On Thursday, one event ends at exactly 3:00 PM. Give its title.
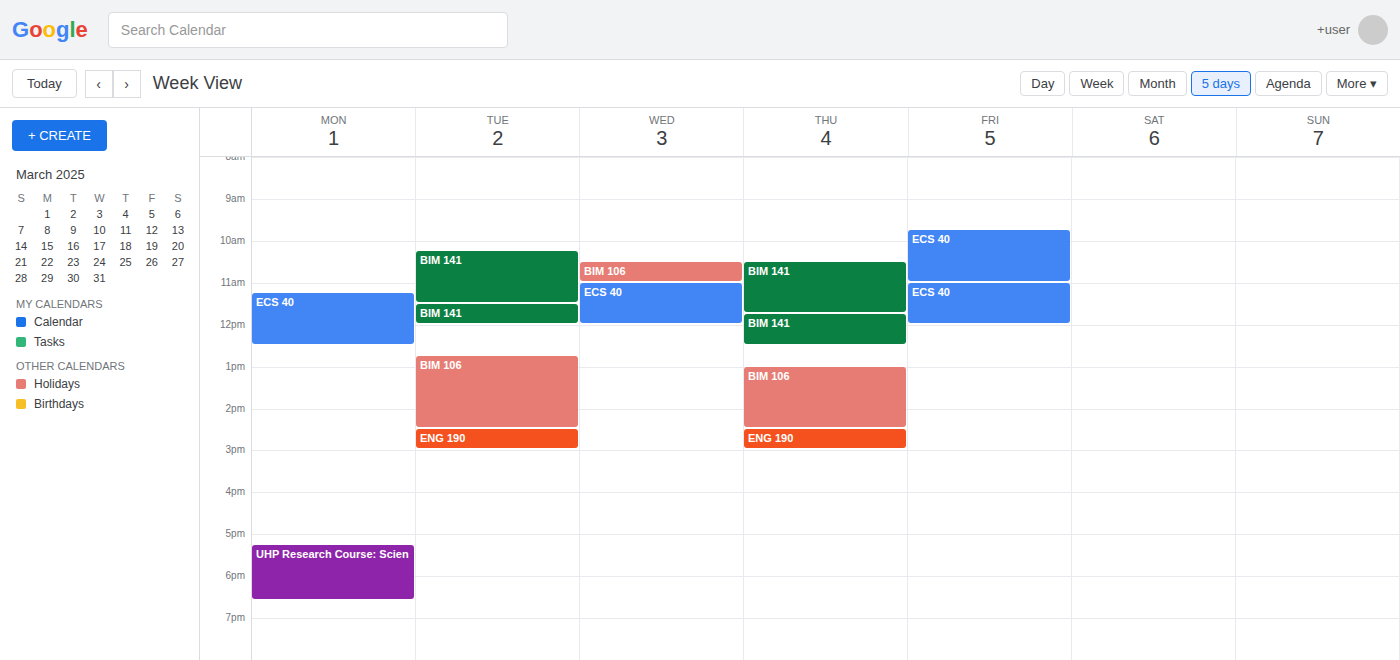
"ENG 190"